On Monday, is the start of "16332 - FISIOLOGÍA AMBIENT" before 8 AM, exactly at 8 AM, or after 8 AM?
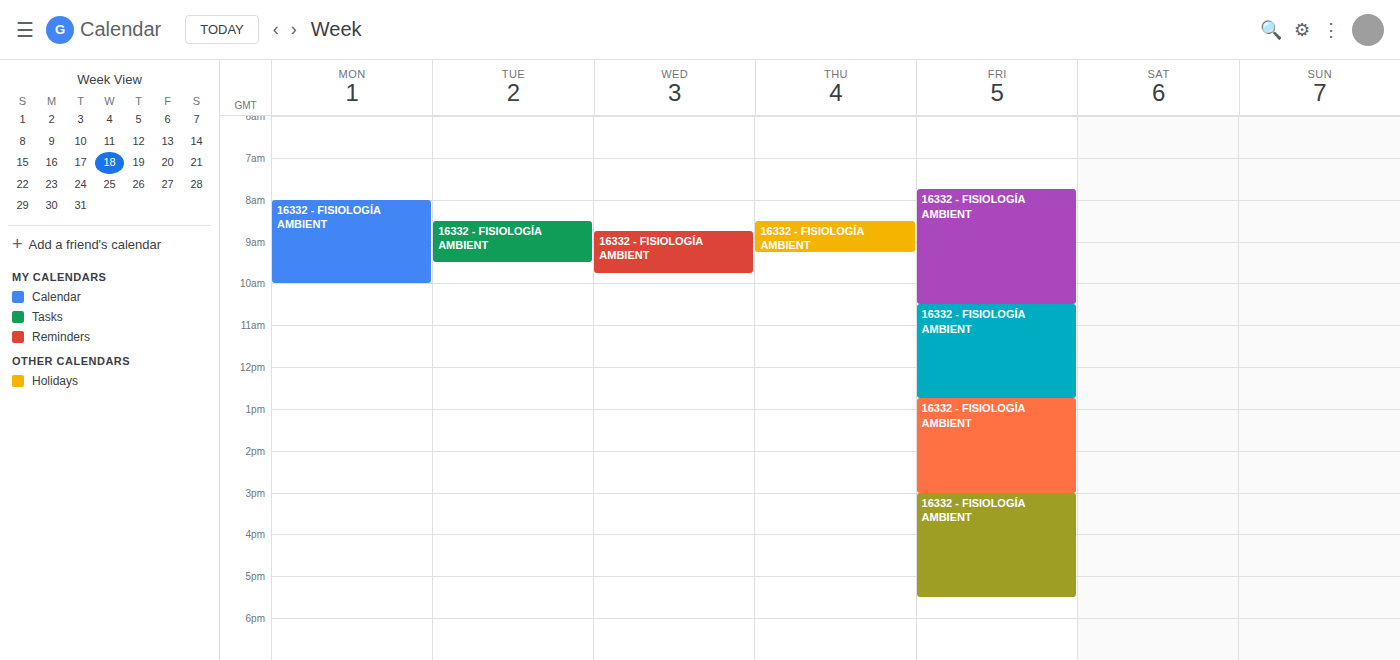
8:00 AM -- exactly at 8 AM, on the 8 AM line.